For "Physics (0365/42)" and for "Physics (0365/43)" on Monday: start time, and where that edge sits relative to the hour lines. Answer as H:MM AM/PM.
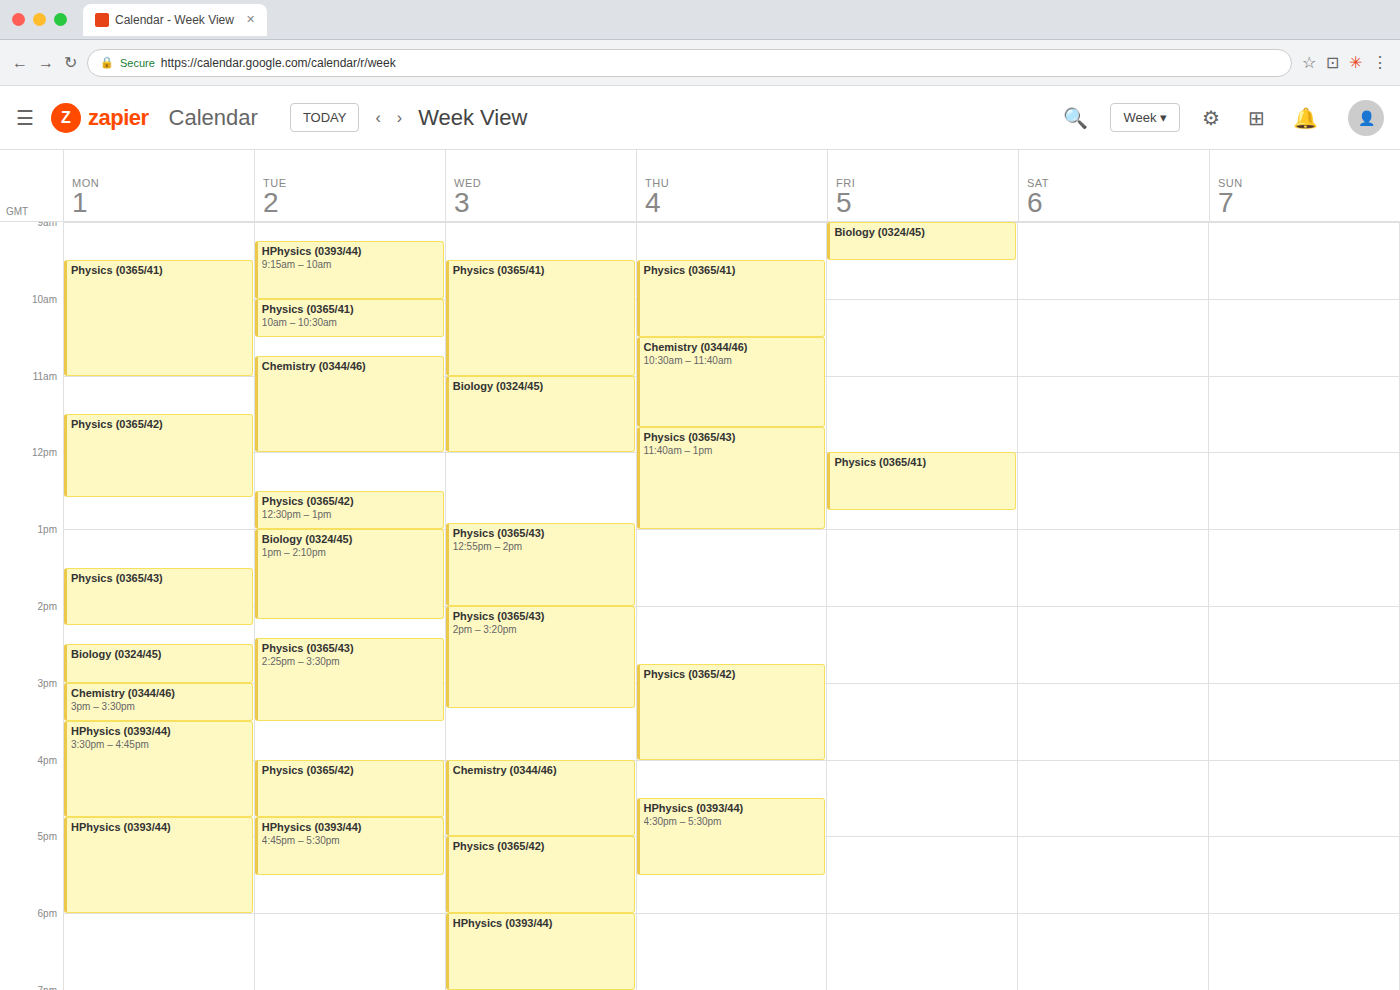
"Physics (0365/42)": 11:30 AM, halfway between the 11 AM and 12 PM lines. "Physics (0365/43)": 1:30 PM, halfway between the 1 PM and 2 PM lines.